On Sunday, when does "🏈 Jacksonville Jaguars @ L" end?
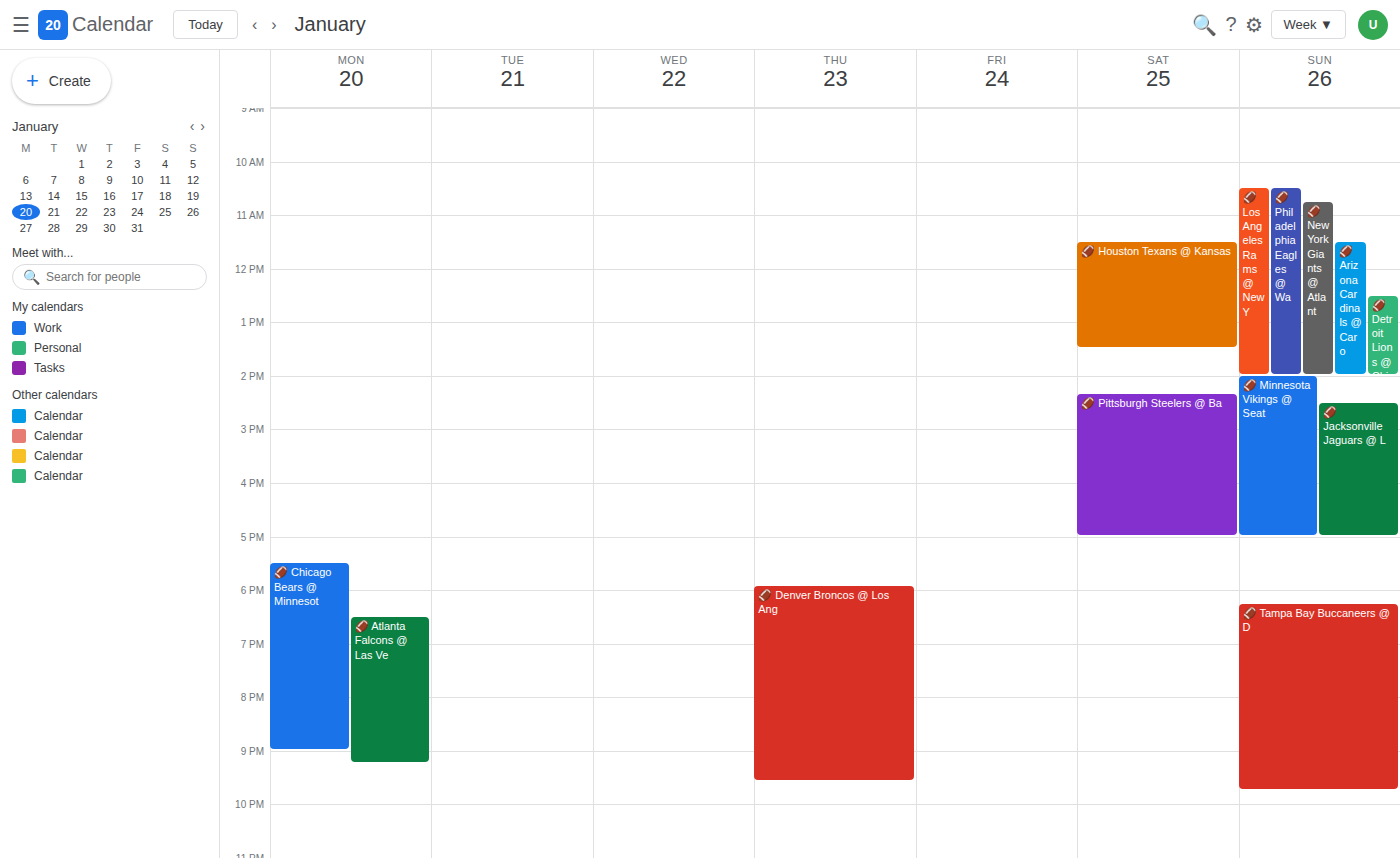
17:00